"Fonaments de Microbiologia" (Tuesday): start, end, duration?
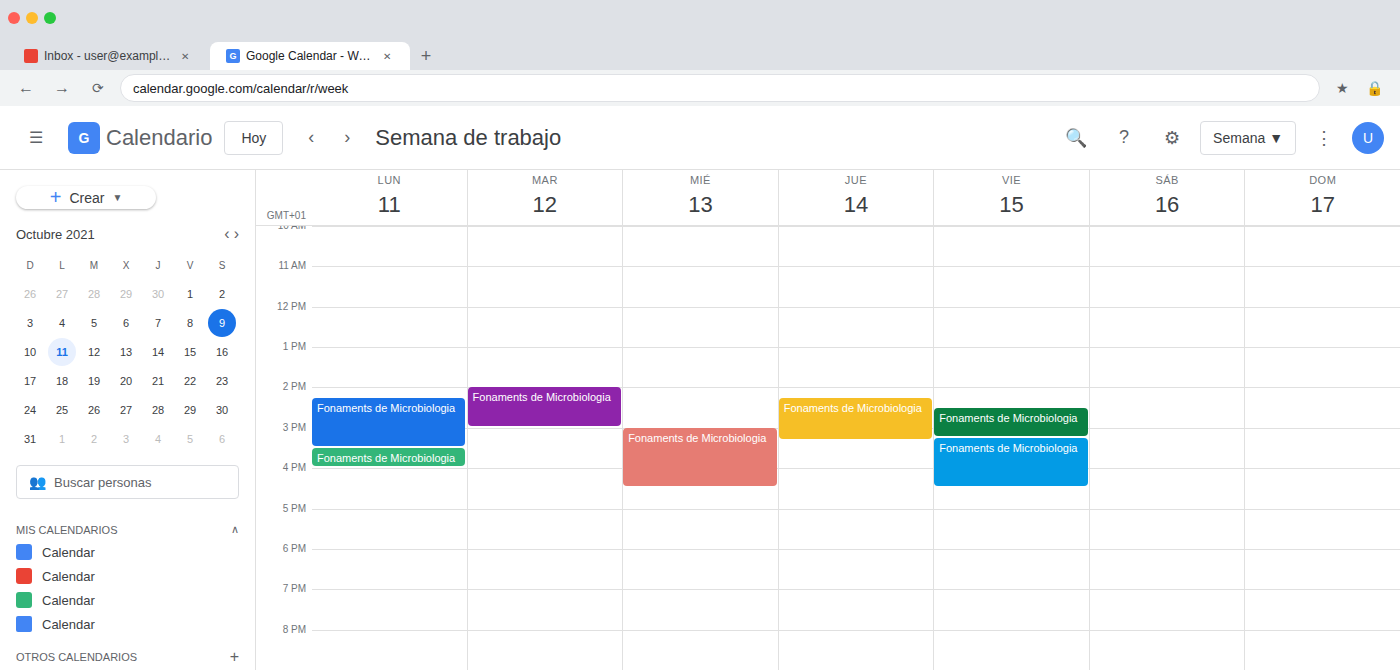
2:00 PM to 3:00 PM, 1 hour